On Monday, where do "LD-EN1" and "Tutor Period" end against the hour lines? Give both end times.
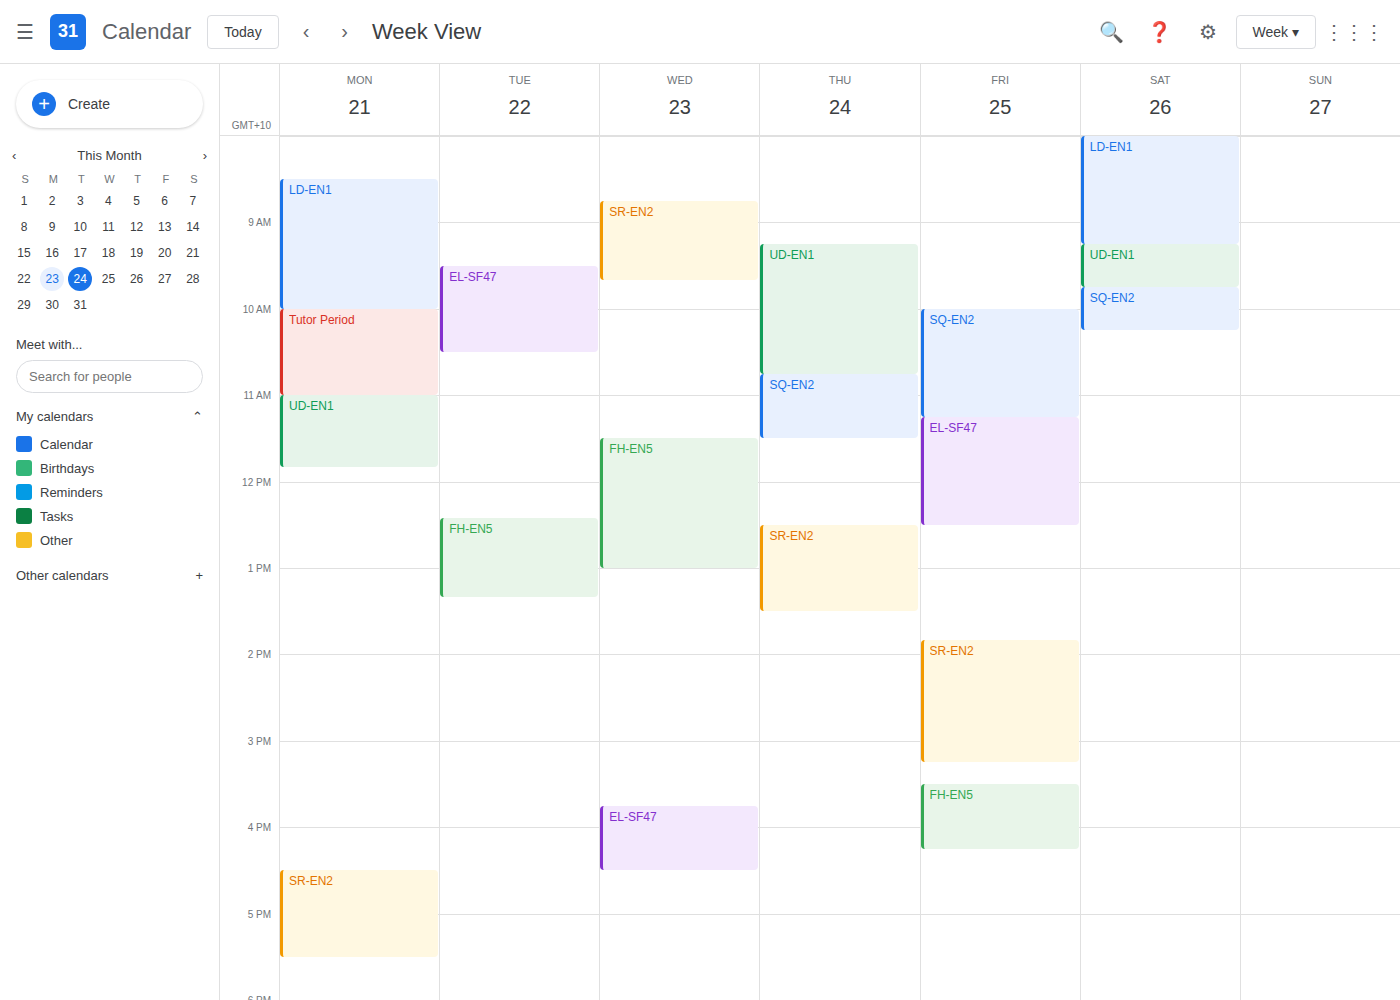
"LD-EN1": 10:00 AM, exactly on the 10 AM line. "Tutor Period": 11:00 AM, exactly on the 11 AM line.